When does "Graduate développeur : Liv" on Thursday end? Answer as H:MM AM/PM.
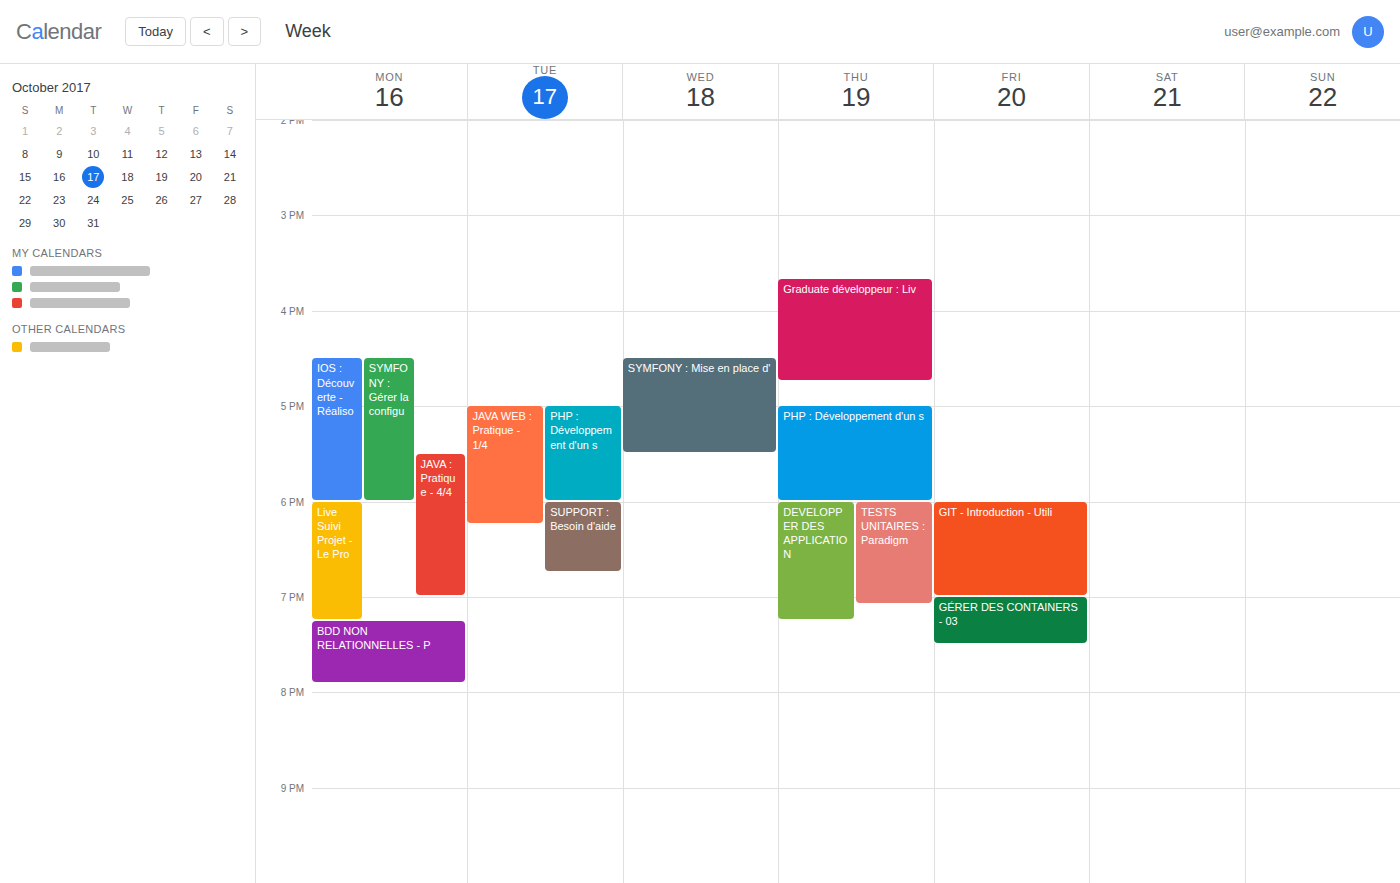
4:45 PM